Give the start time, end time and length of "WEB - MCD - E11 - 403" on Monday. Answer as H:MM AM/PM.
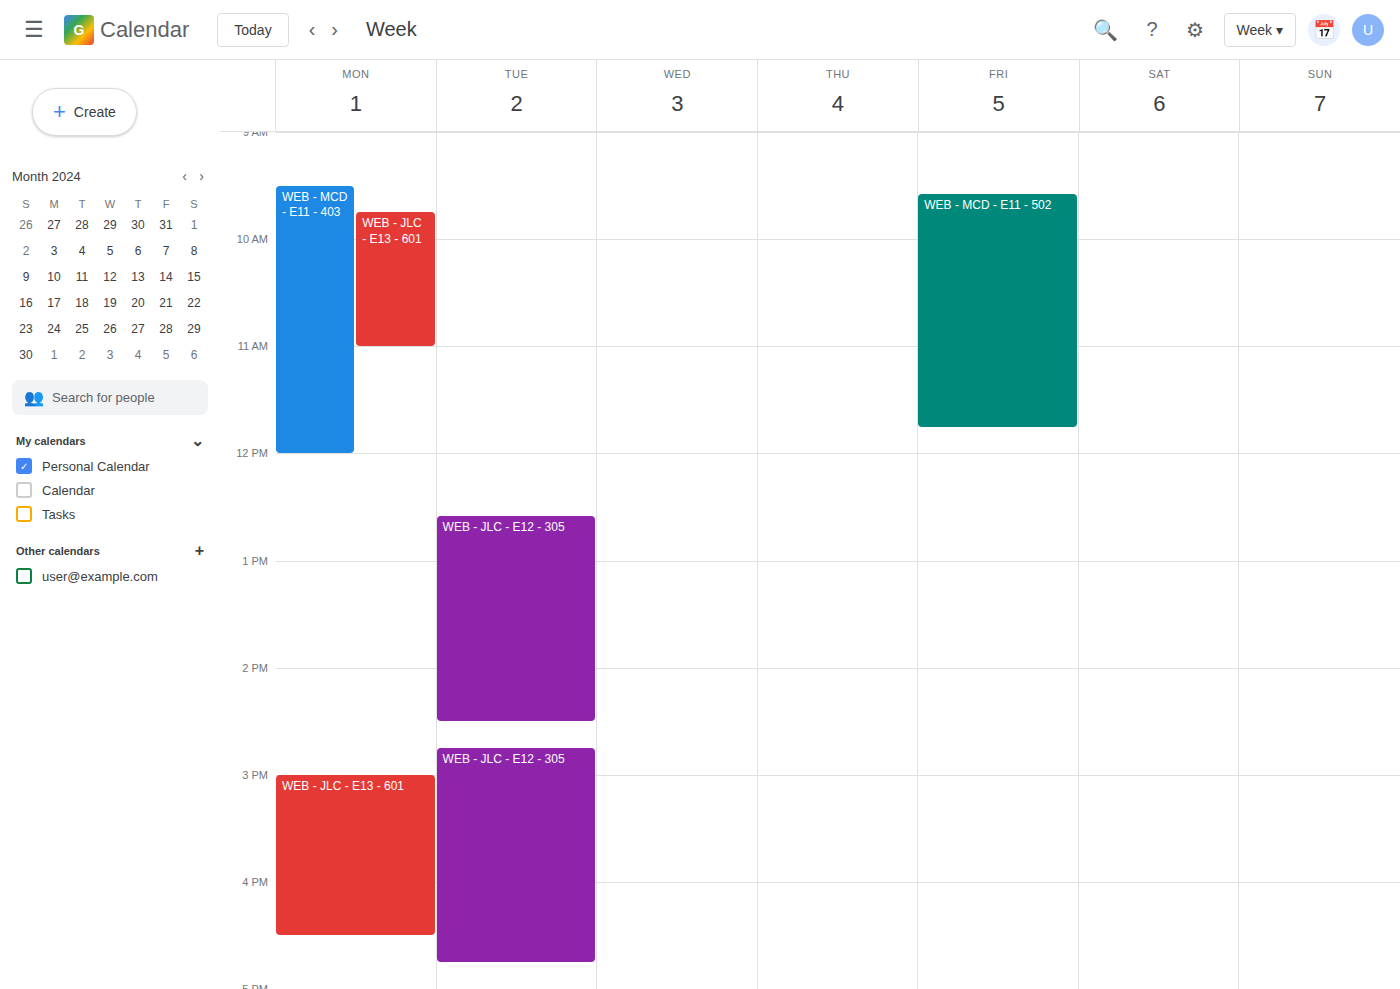
9:30 AM to 12:00 PM, 2 hours 30 minutes